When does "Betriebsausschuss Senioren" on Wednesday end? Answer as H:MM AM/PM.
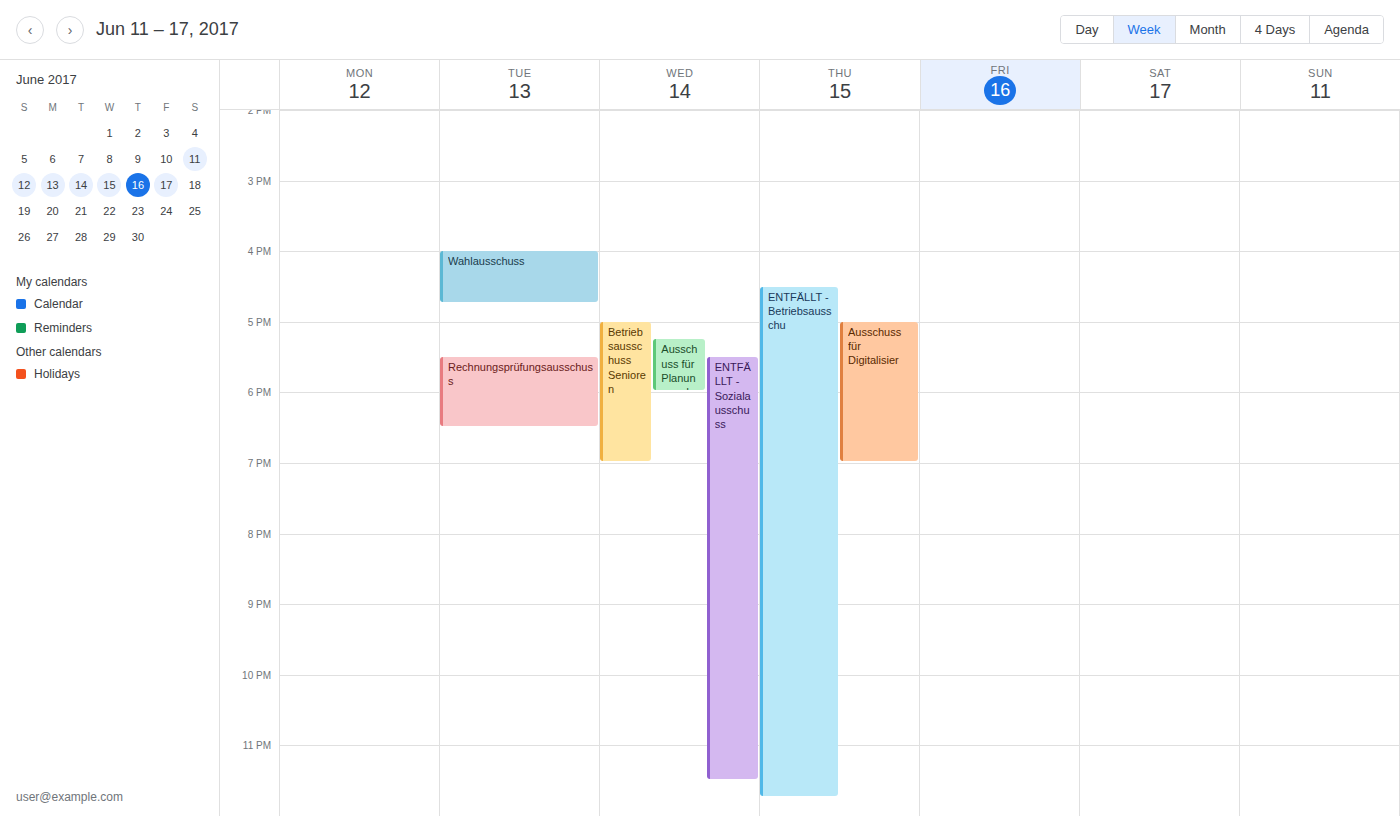
7:00 PM